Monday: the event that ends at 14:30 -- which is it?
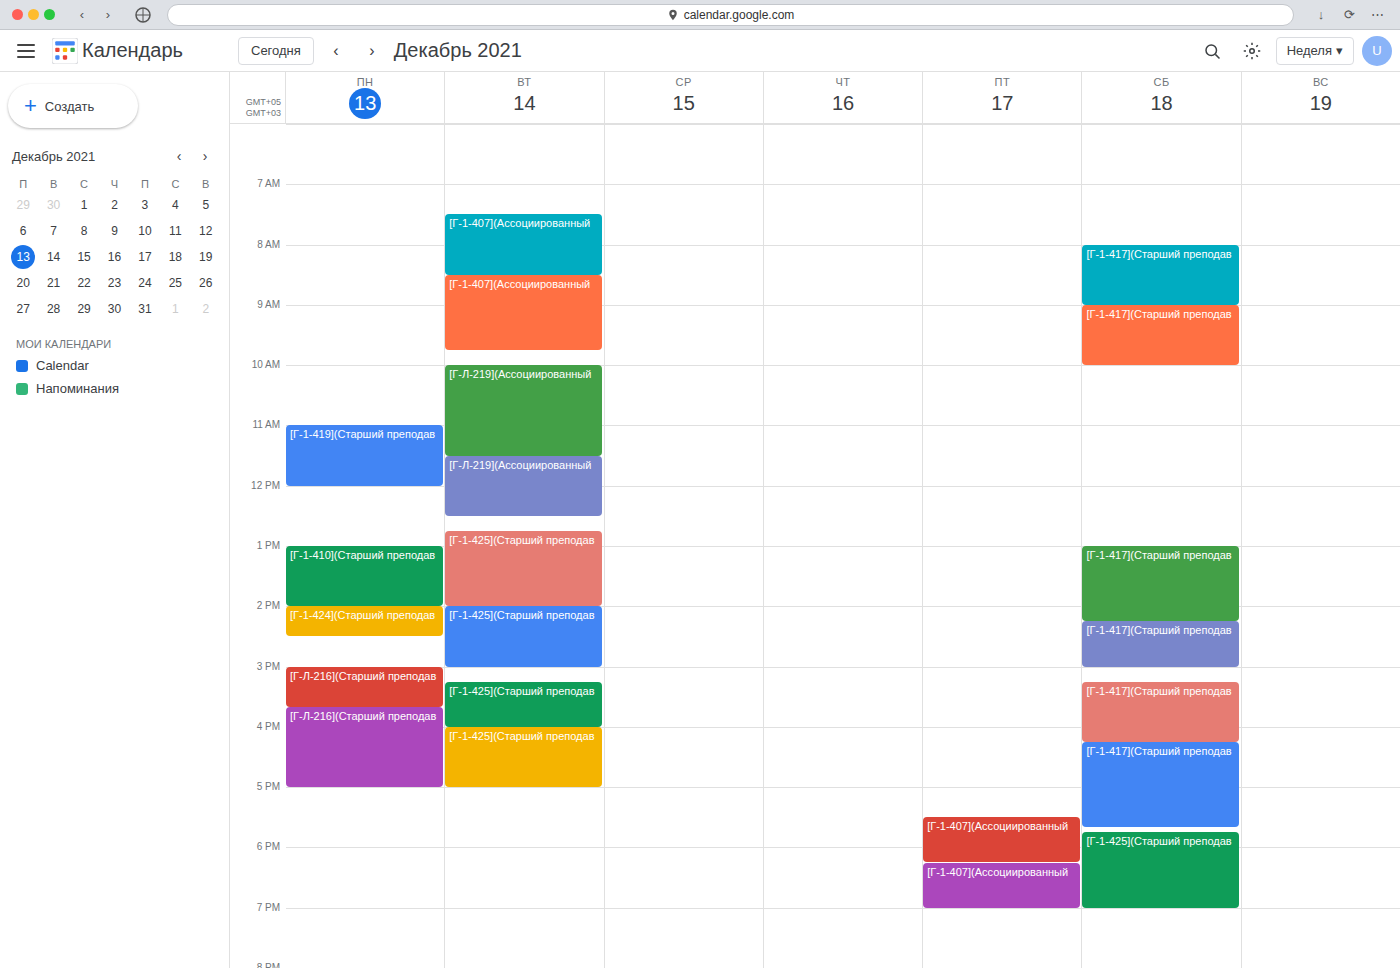
"[Г-1-424](Старший преподав"